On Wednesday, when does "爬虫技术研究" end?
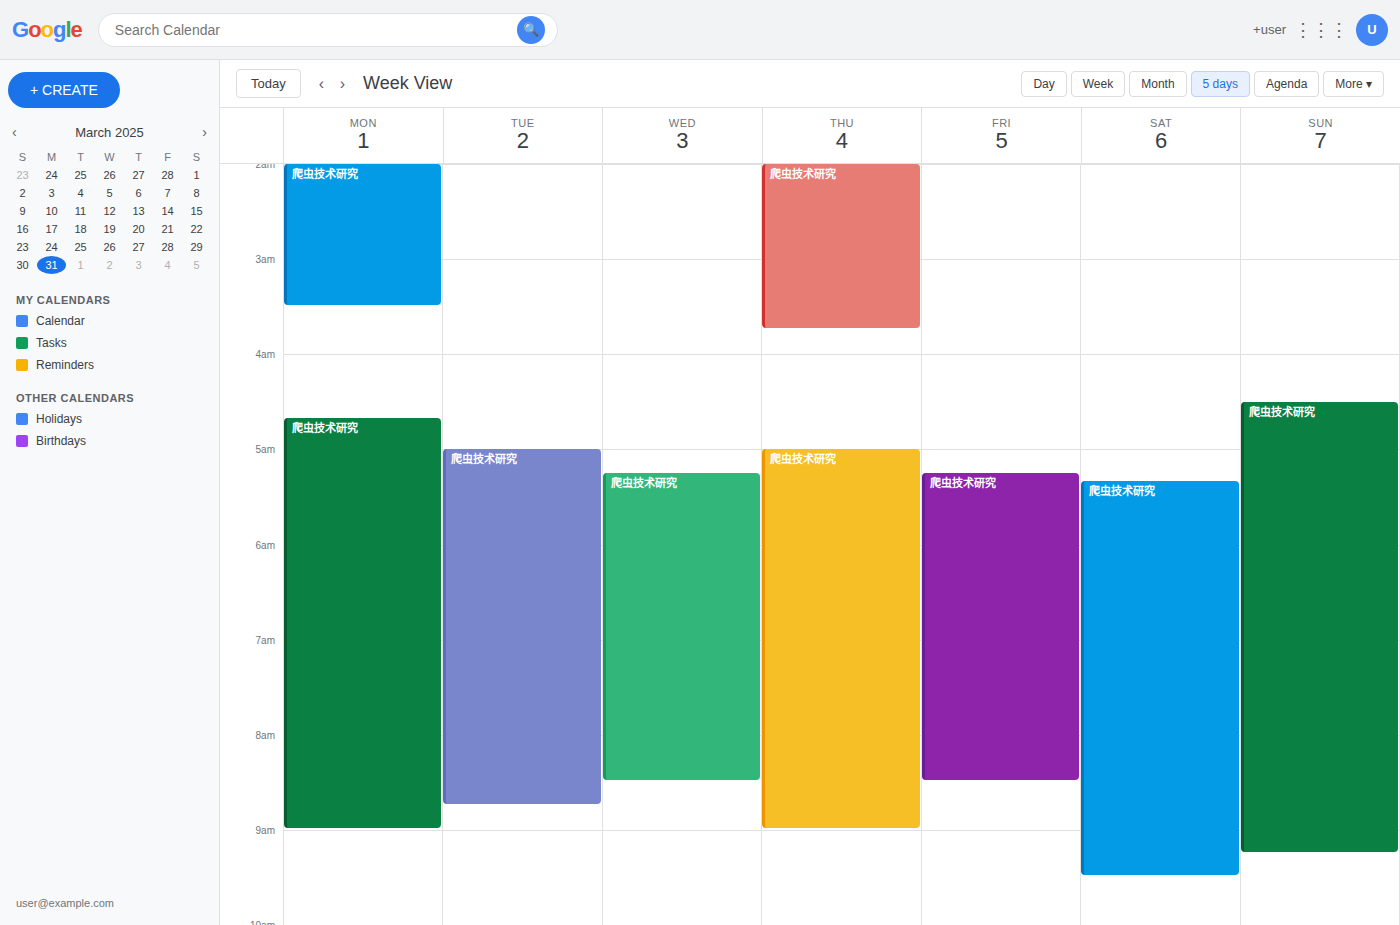
8:30 AM